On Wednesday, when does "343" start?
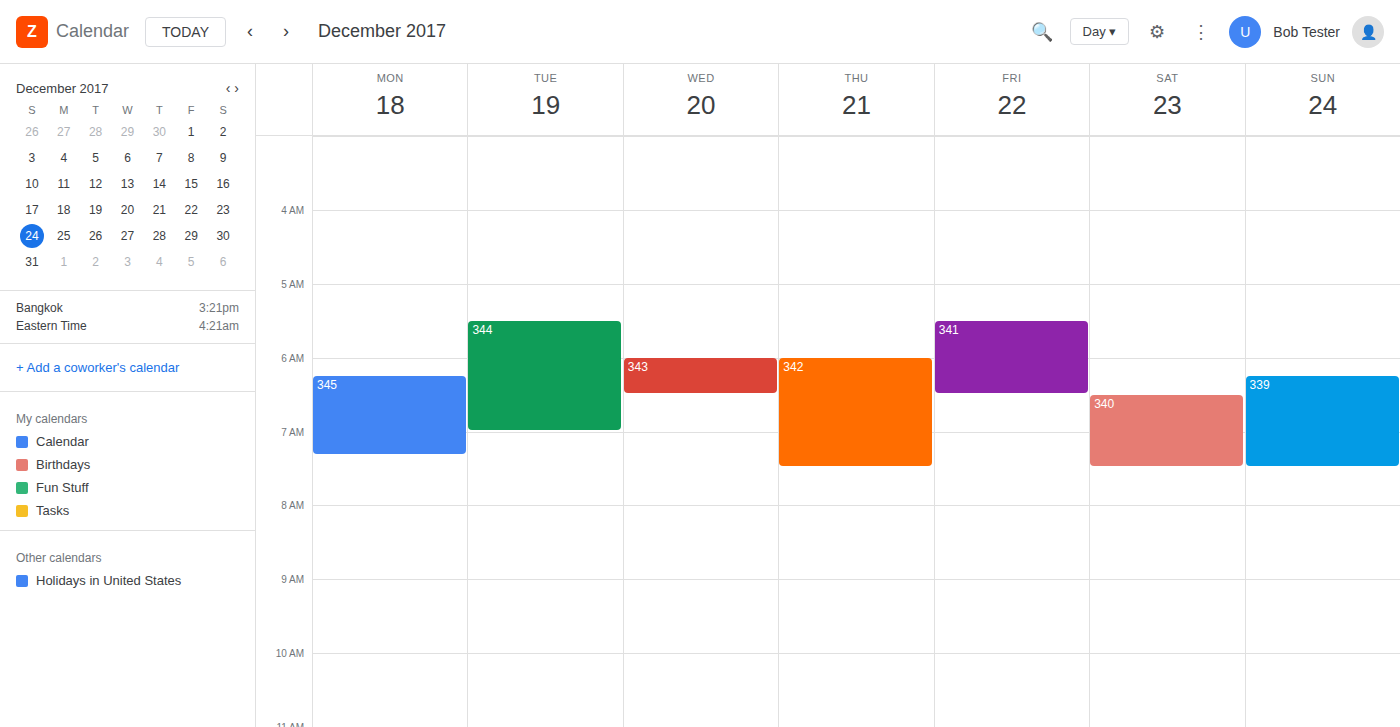
6:00 AM